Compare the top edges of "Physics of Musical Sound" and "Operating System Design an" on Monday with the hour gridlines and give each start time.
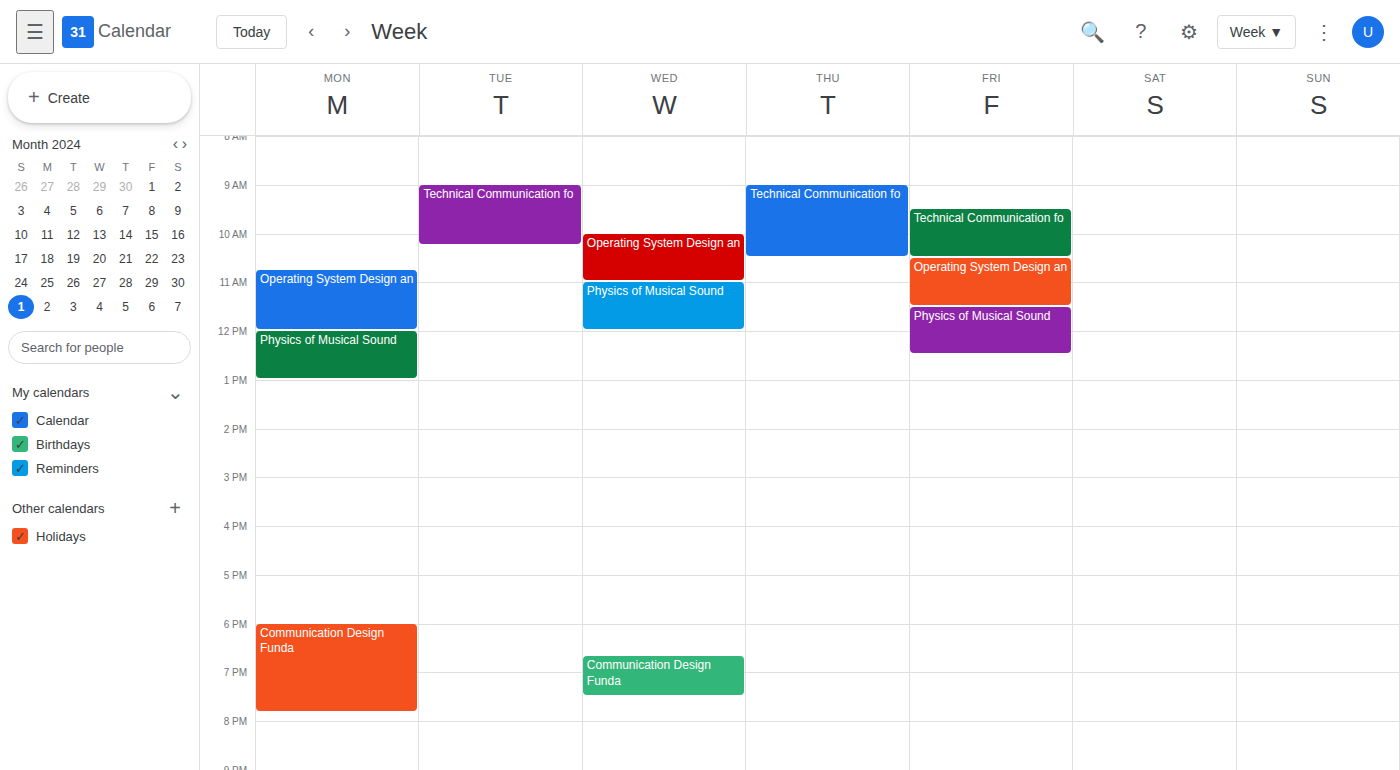
"Physics of Musical Sound": 12:00 PM, exactly on the 12 PM line. "Operating System Design an": 10:45 AM, neither: three quarters of the way from the 10 AM line to the 11 AM line.